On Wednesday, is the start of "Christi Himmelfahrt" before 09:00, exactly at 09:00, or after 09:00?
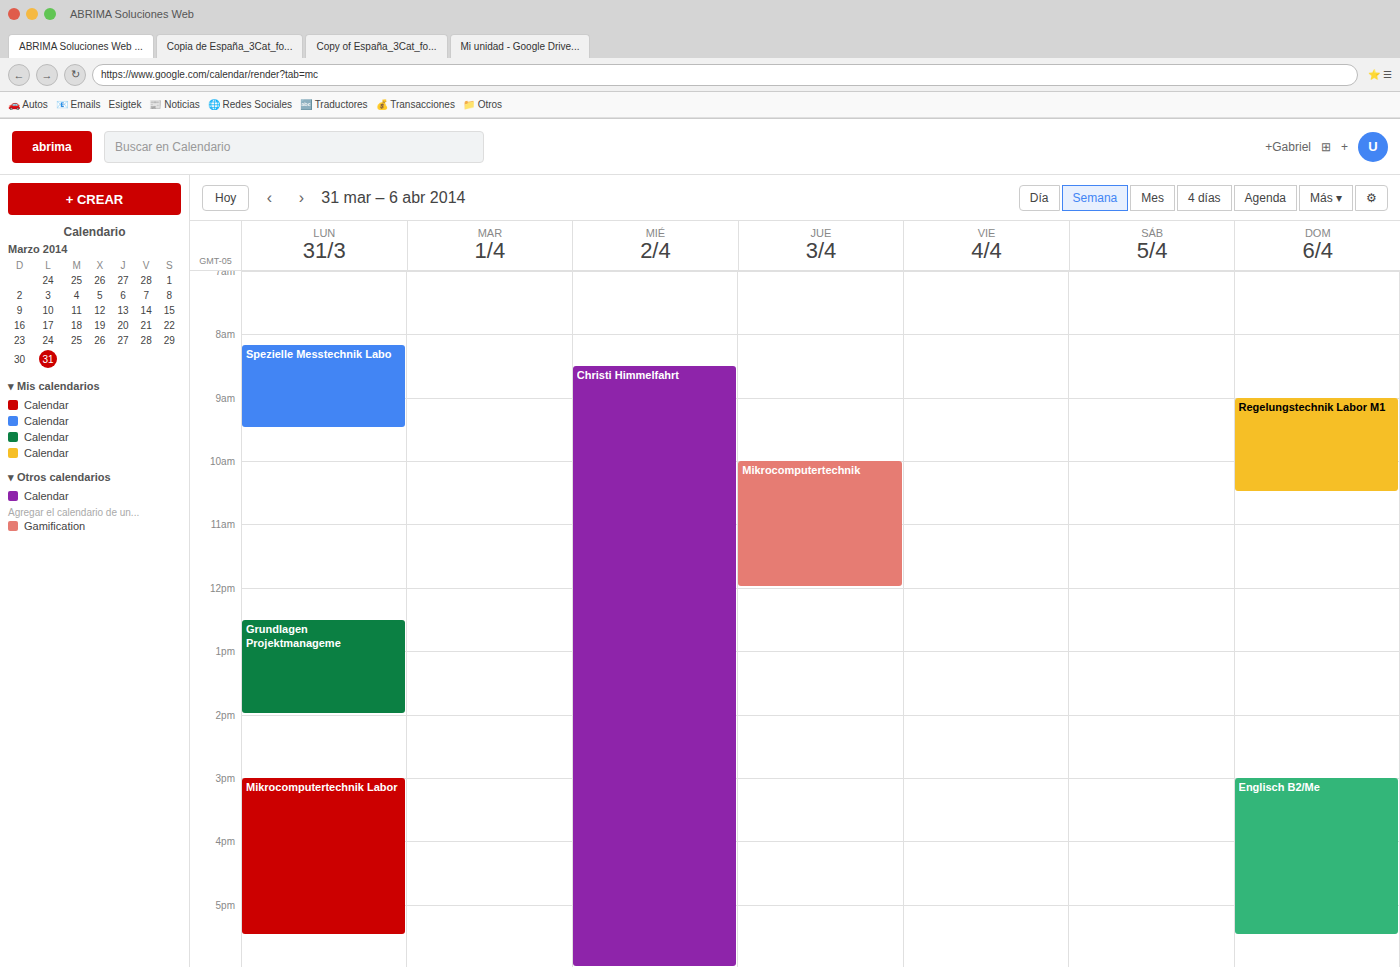
08:30 -- before 09:00, 30 minutes above the 09:00 line.